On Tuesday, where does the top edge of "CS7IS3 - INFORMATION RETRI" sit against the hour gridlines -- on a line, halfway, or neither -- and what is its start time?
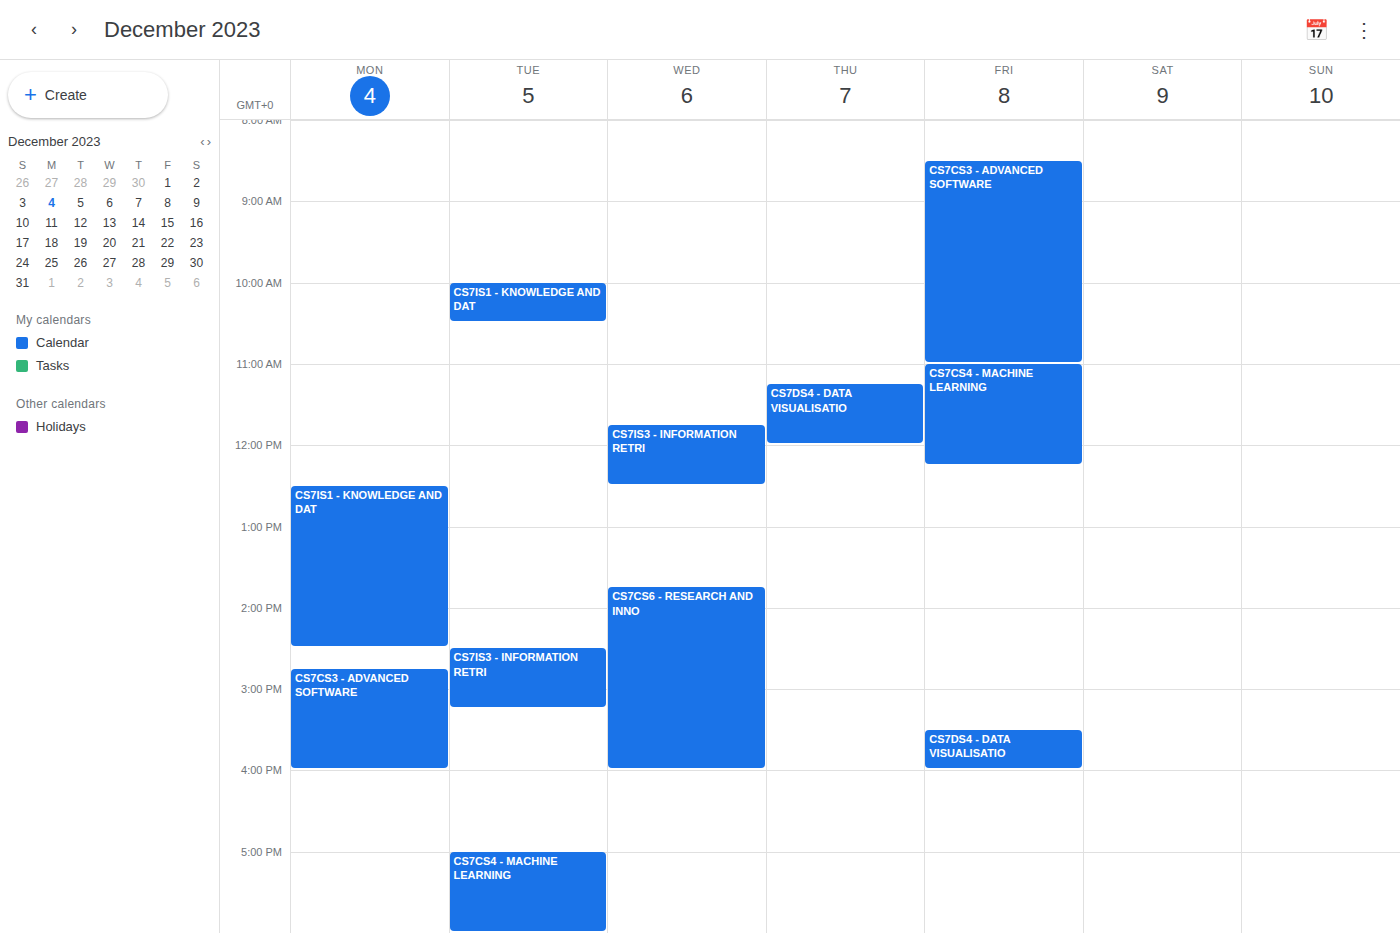
2:30 PM -- halfway between the 2 PM and 3 PM lines.